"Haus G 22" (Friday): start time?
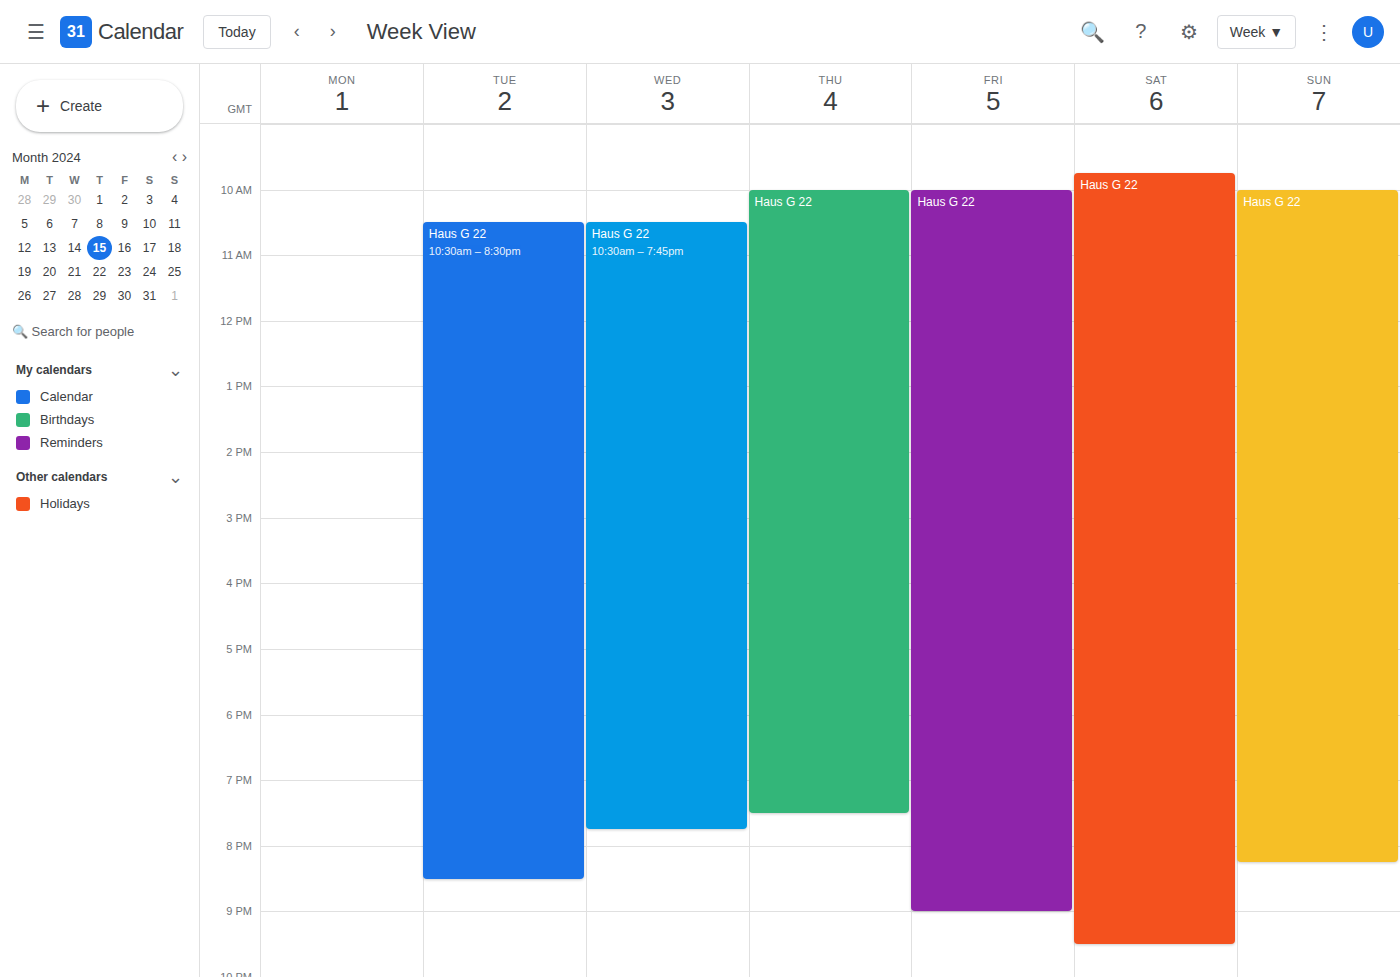
10:00 AM